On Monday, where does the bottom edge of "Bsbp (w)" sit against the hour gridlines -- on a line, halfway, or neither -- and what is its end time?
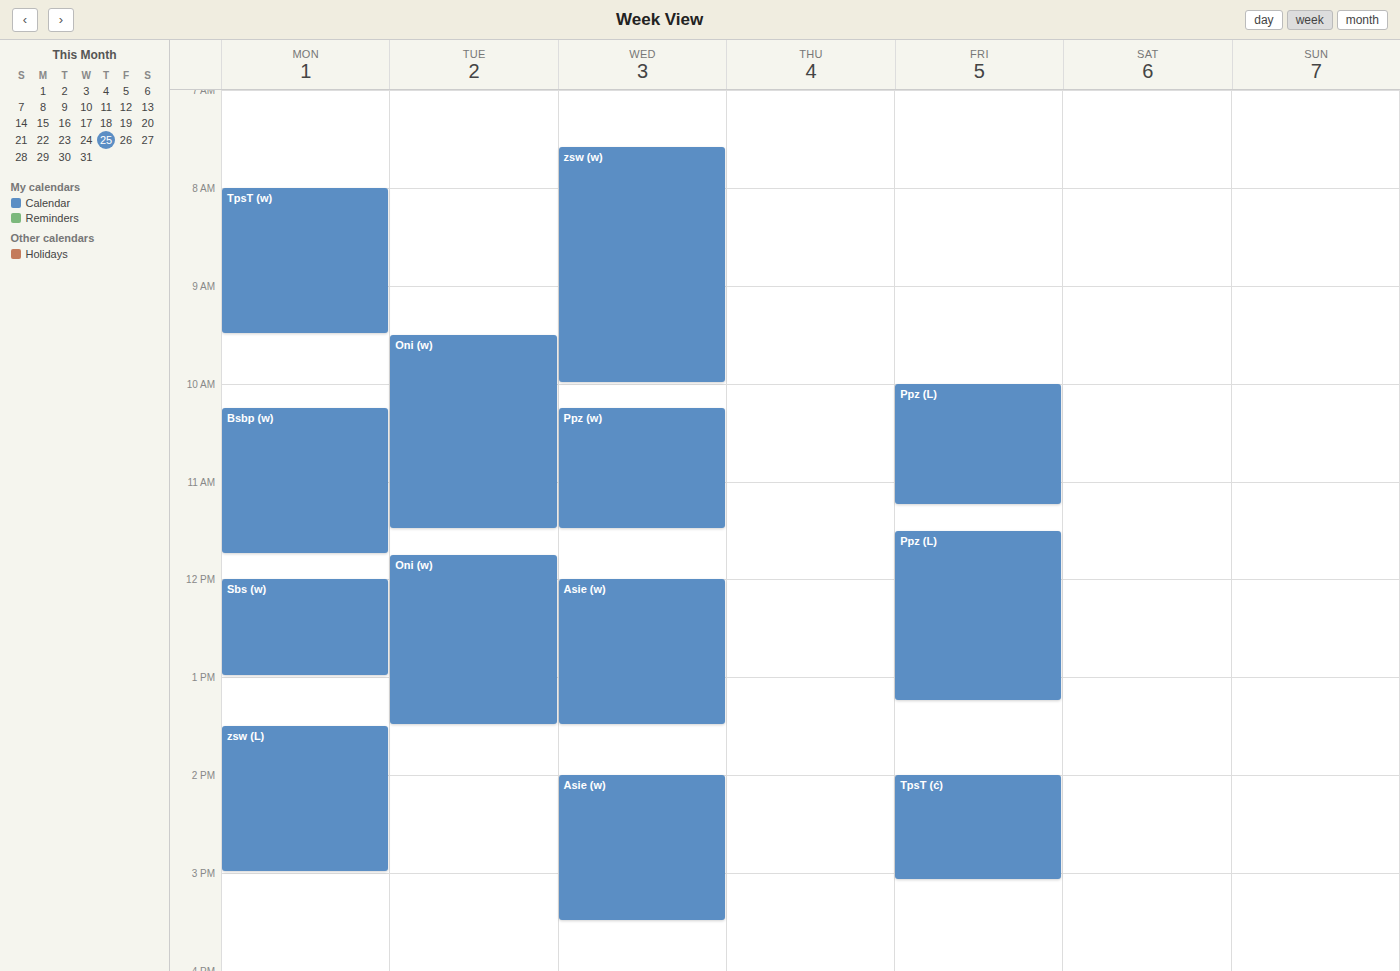
11:45 AM -- neither: three quarters of the way from the 11 AM line to the 12 PM line.